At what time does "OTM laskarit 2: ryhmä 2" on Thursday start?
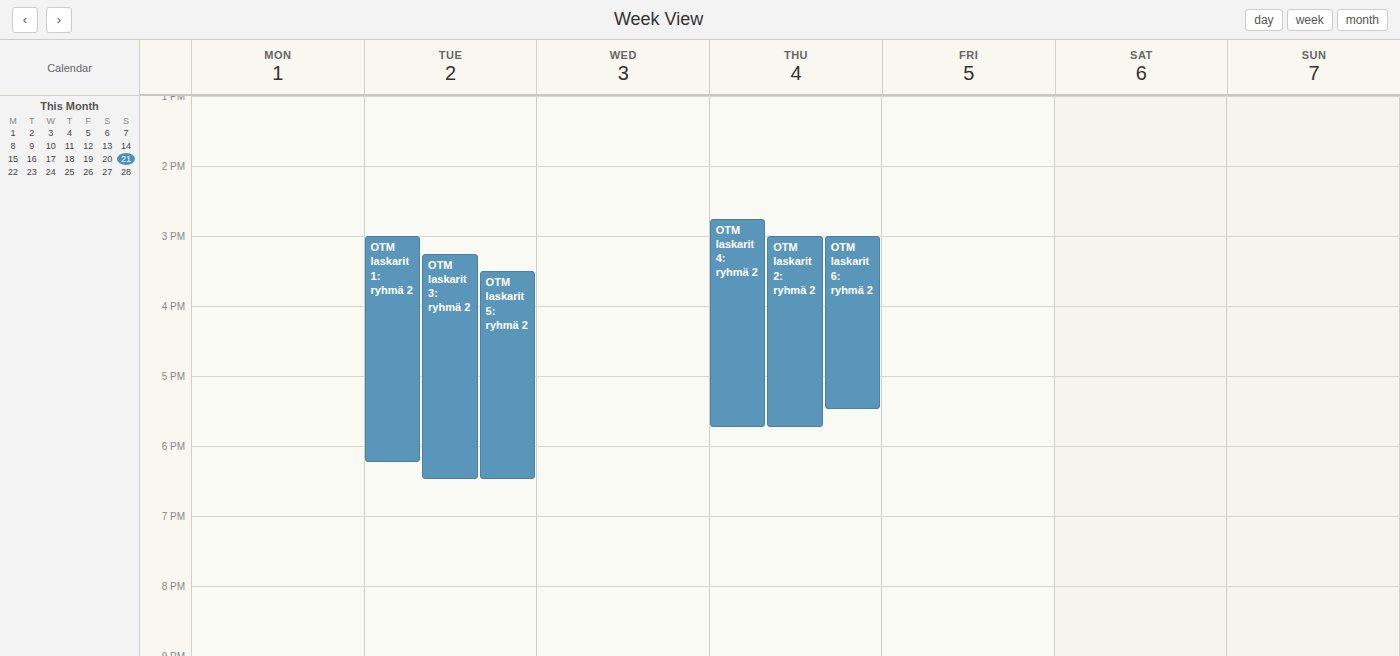
15:00